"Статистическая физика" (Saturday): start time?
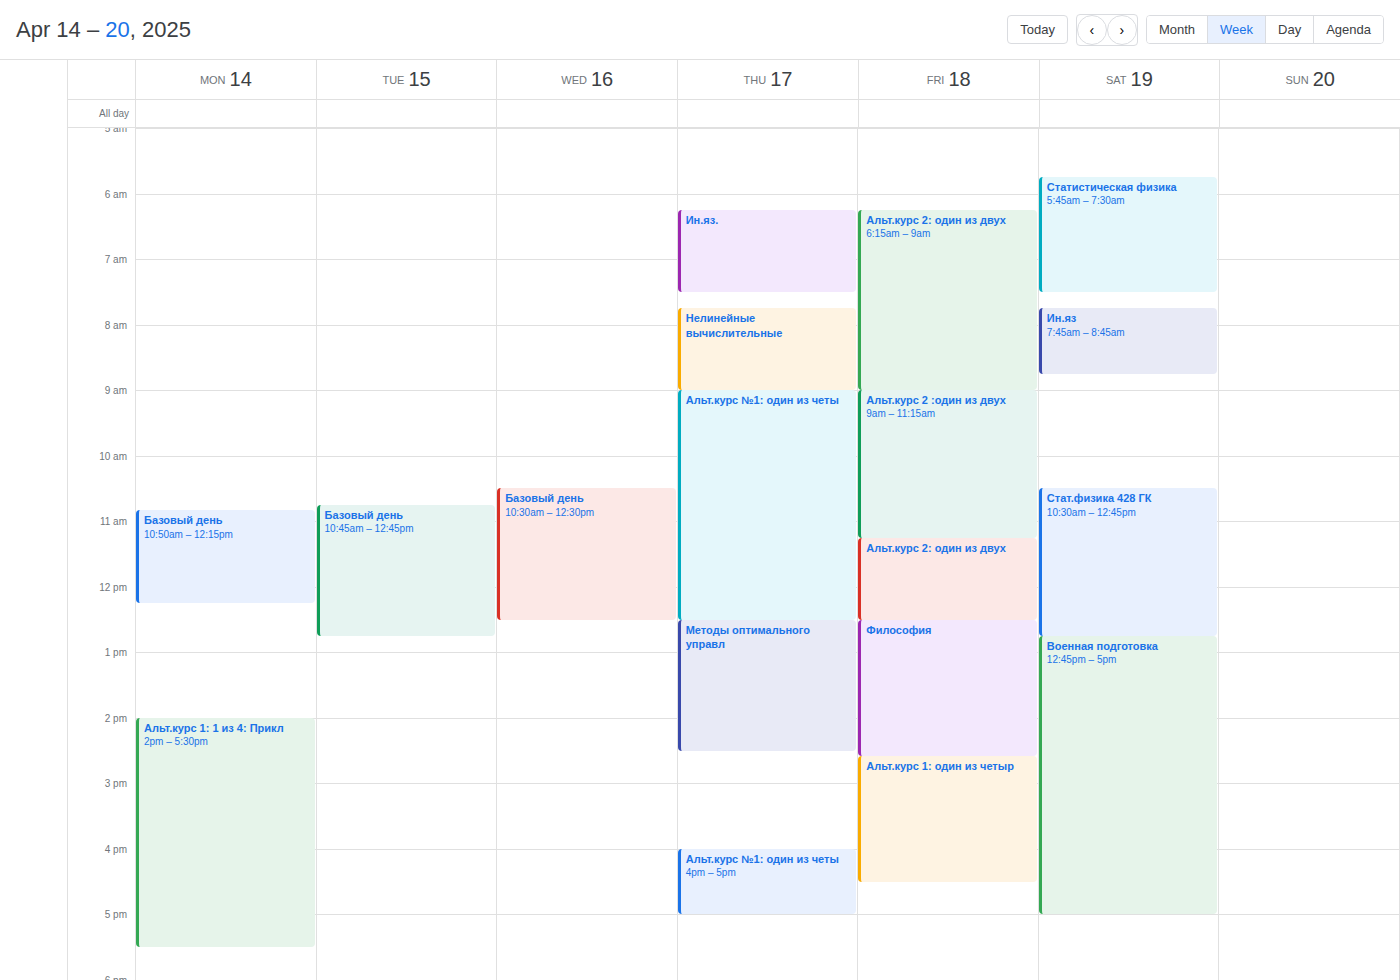
5:45 AM